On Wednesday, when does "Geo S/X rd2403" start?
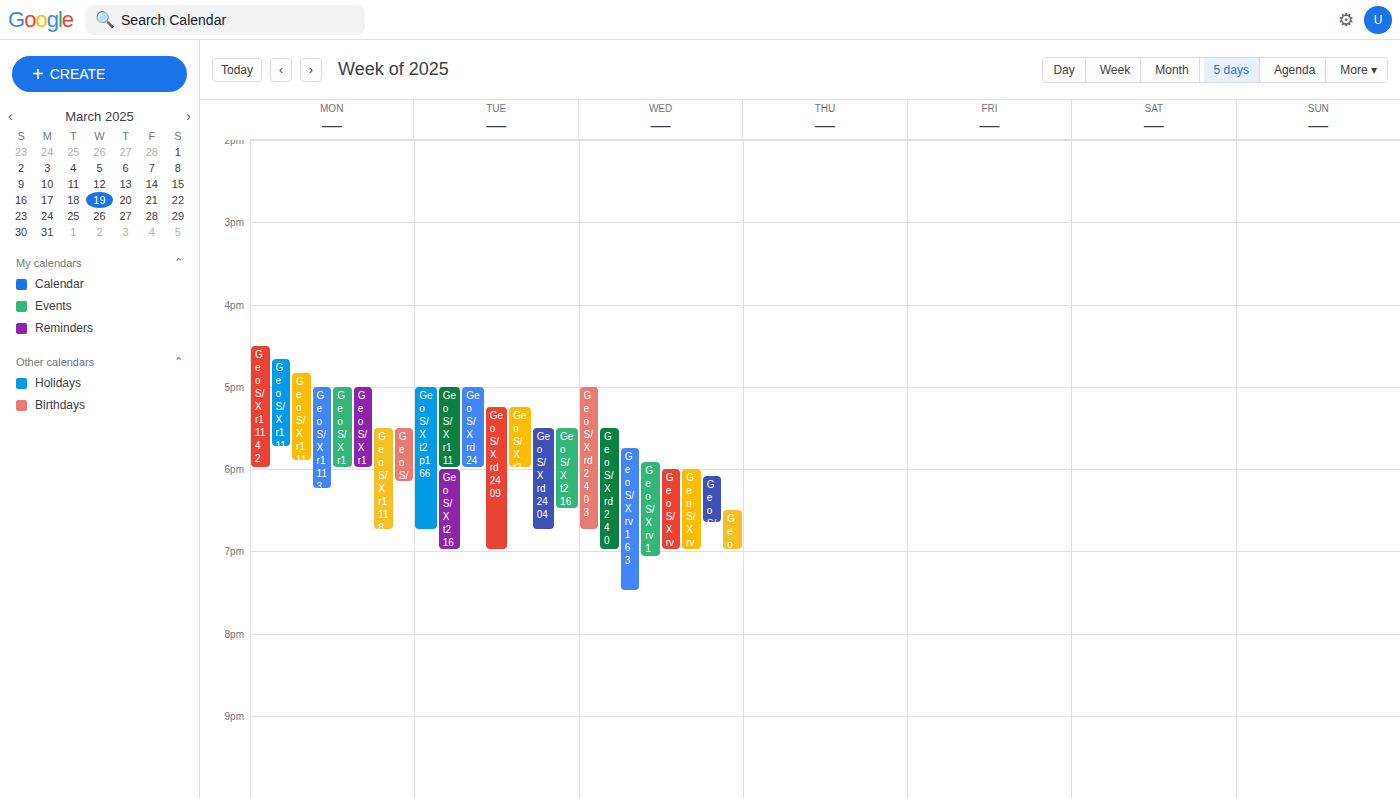
5:00 PM